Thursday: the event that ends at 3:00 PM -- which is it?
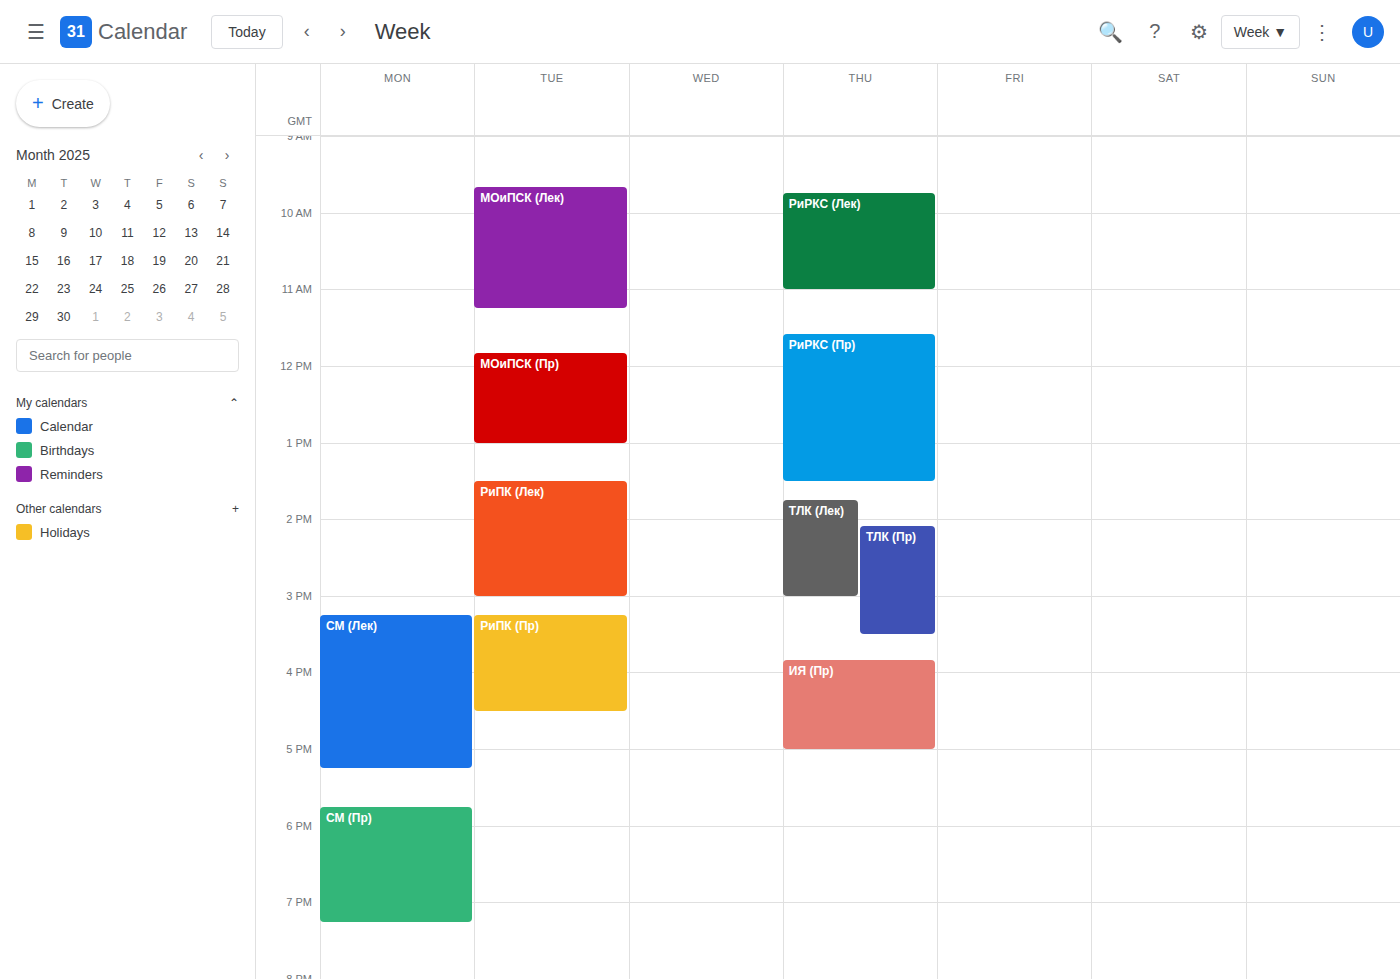
"ТЛК (Лек)"